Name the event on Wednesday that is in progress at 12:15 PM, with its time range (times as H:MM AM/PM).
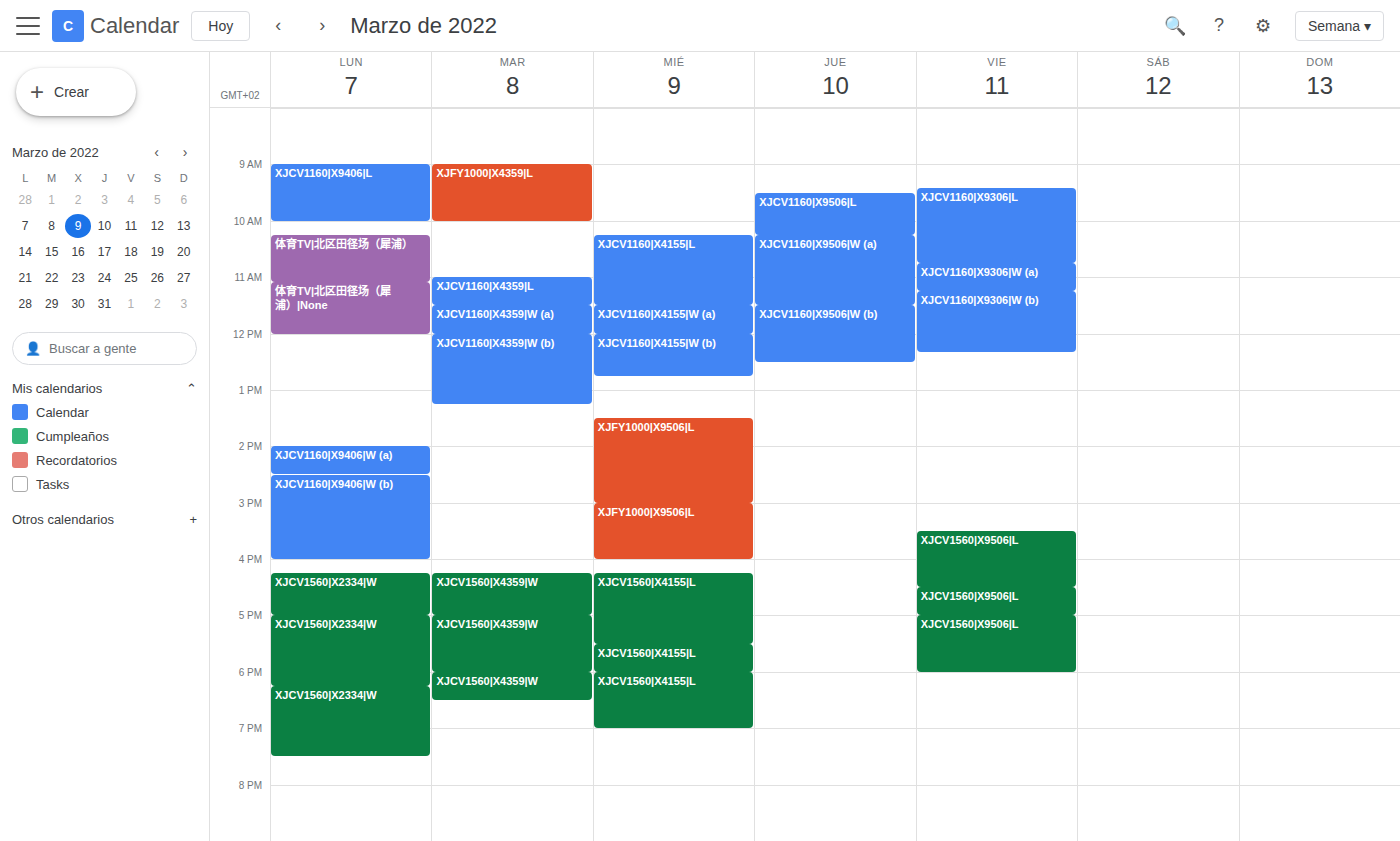
"XJCV1160|X4155|W (b)", 12:00 PM to 12:45 PM